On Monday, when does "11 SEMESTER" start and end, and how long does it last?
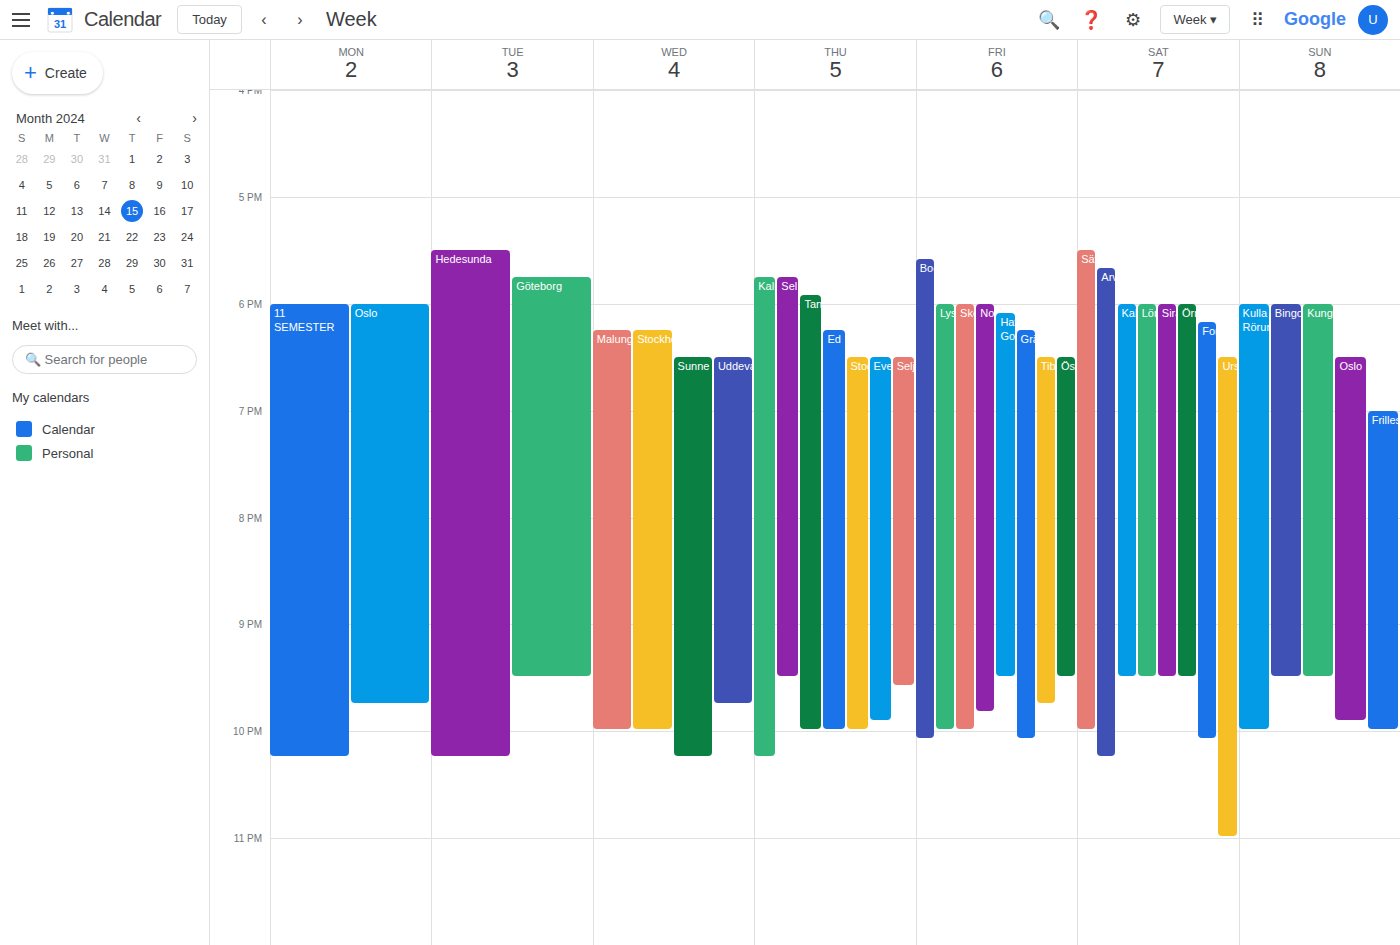
6:00 PM to 10:15 PM, 4 hours 15 minutes